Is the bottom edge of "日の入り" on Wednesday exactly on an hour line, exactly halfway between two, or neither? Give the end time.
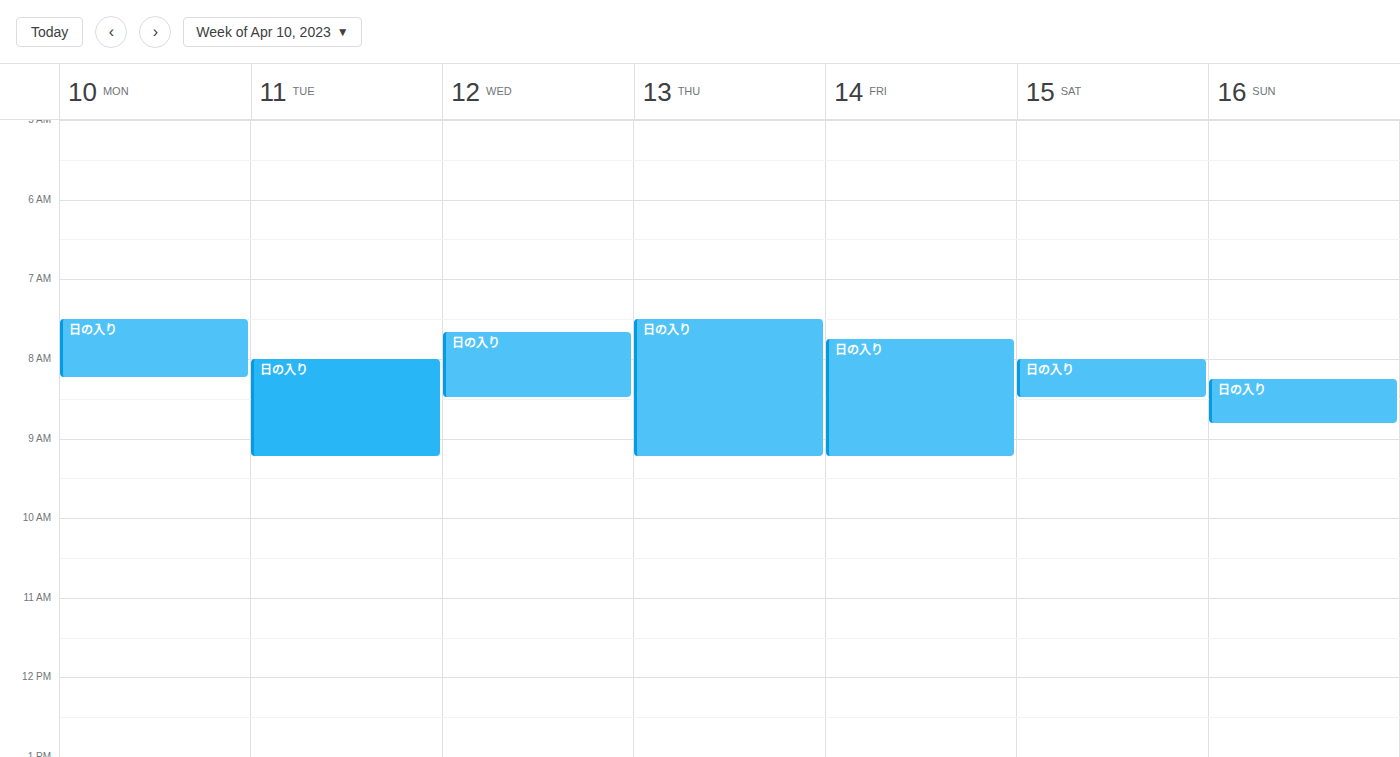
8:30 AM -- halfway between the 8 AM and 9 AM lines.